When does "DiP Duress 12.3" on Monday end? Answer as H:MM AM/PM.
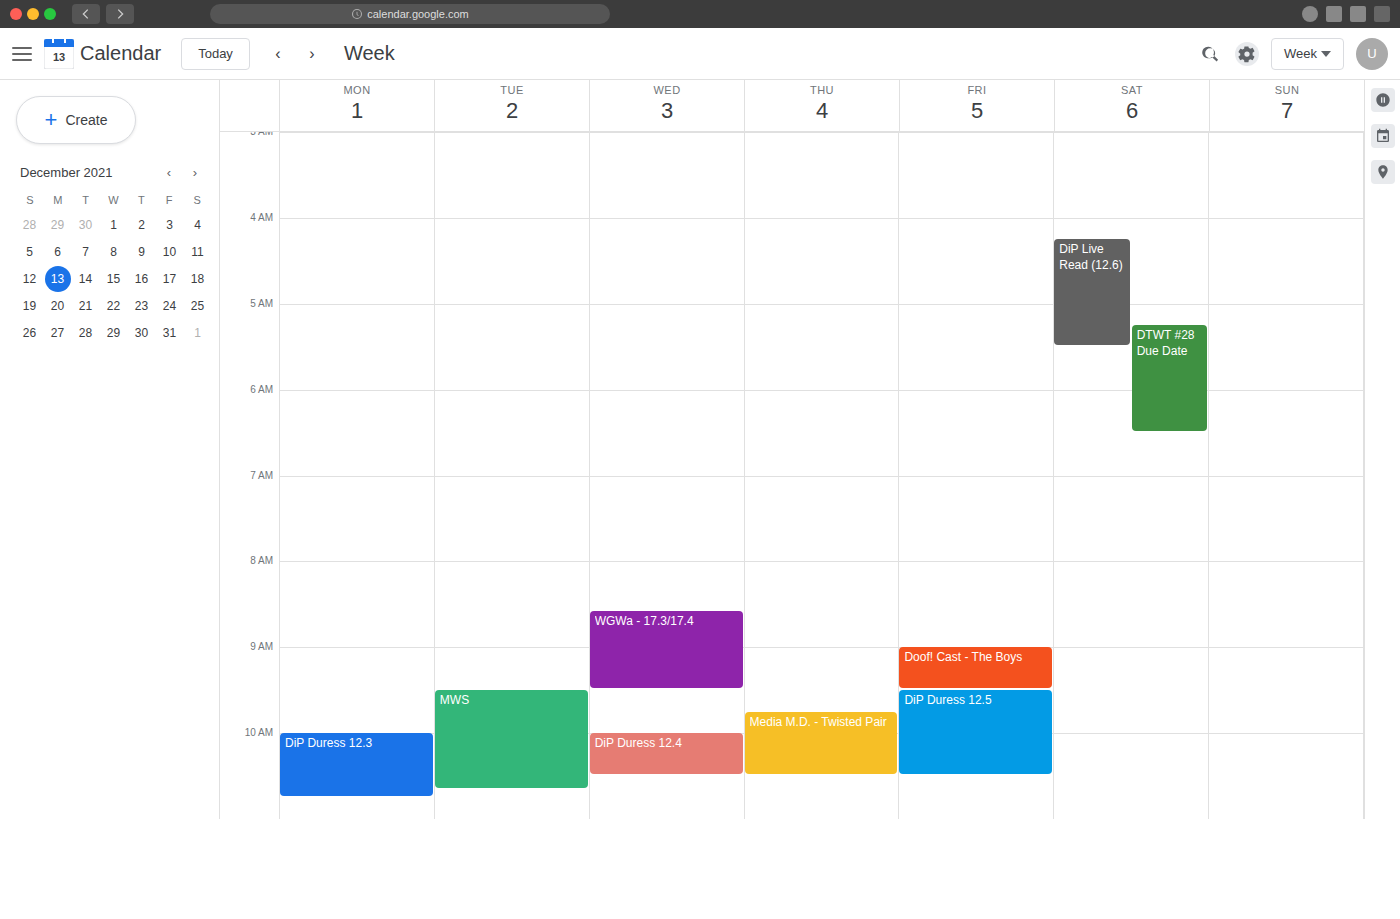
10:45 AM